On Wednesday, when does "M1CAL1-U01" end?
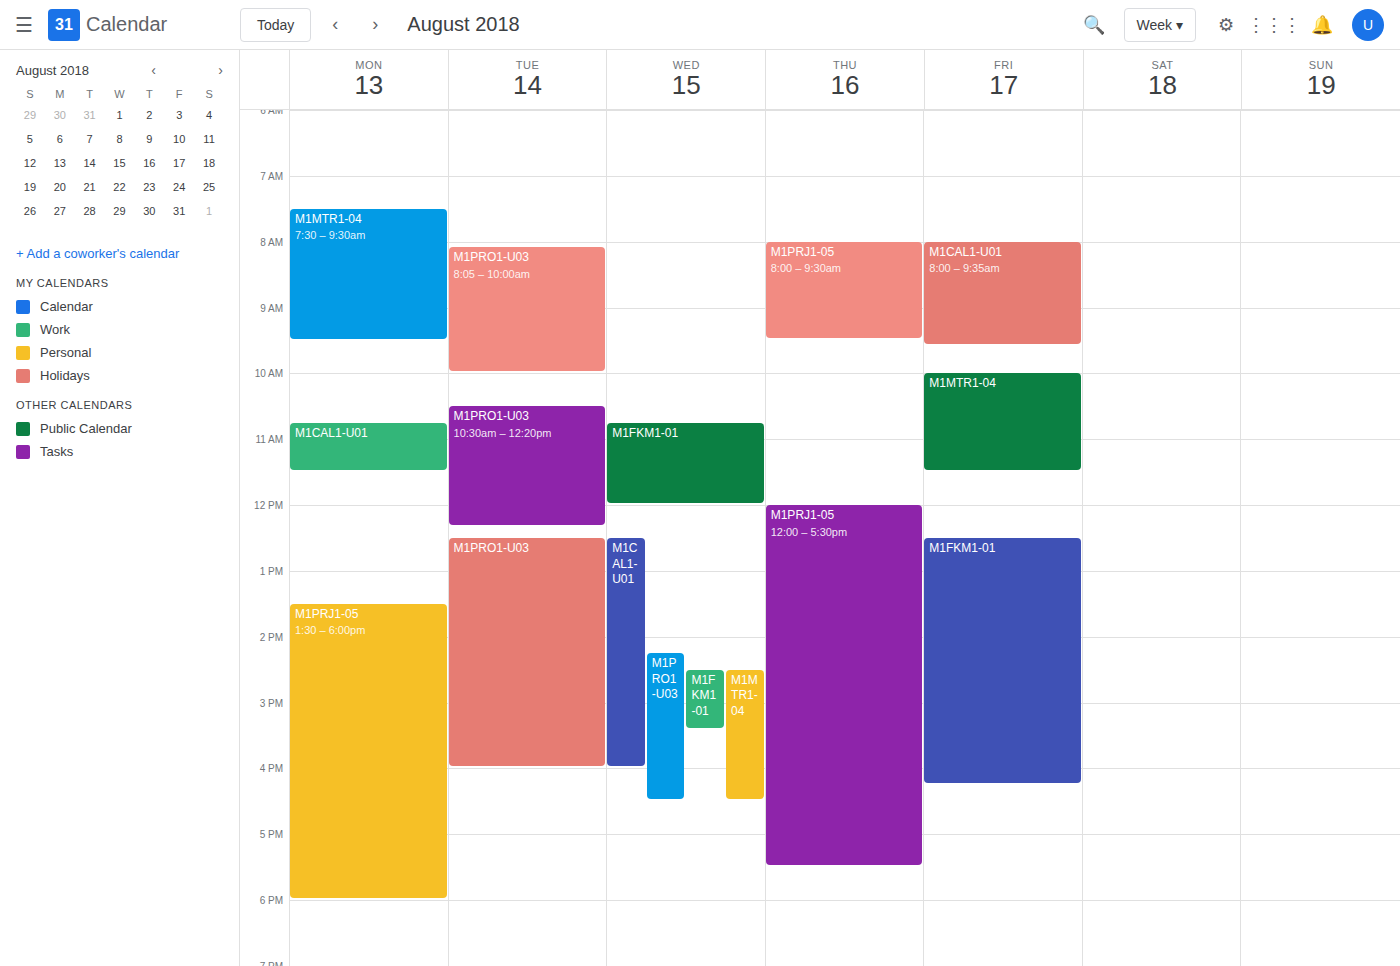
4:00 PM